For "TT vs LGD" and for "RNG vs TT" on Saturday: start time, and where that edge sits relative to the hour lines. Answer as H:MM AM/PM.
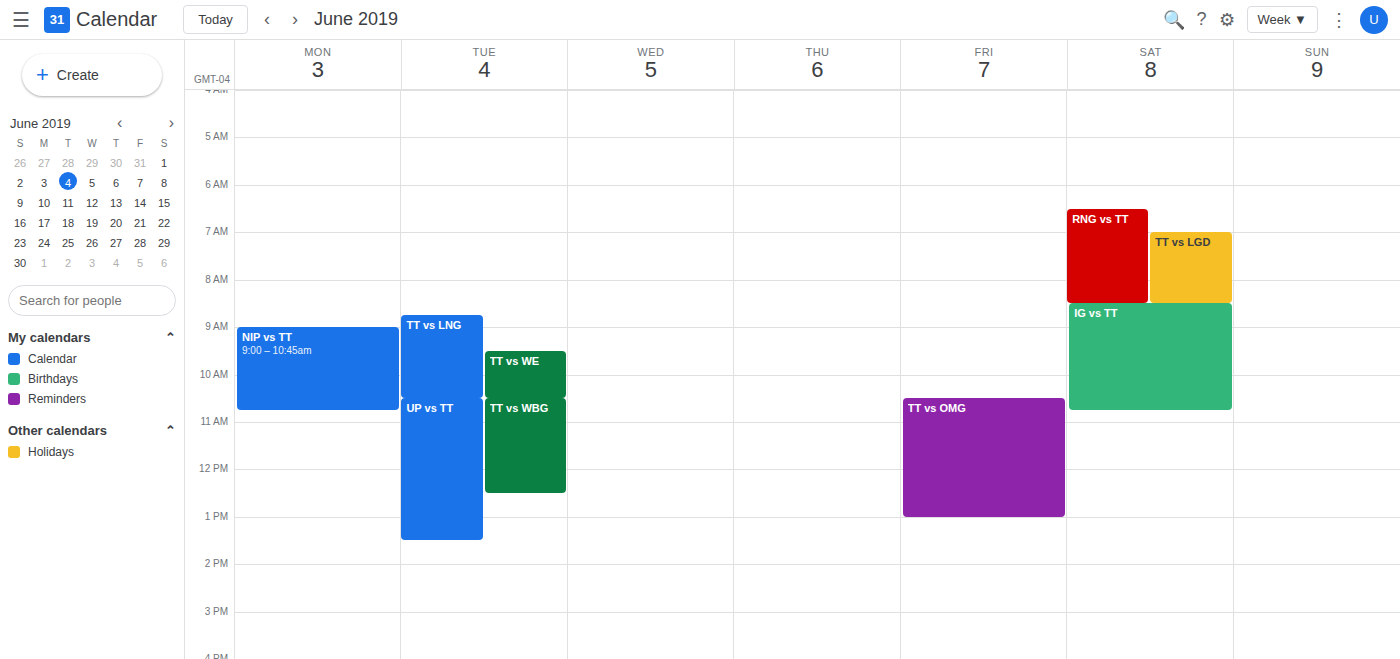
"TT vs LGD": 7:00 AM, exactly on the 7 AM line. "RNG vs TT": 6:30 AM, halfway between the 6 AM and 7 AM lines.